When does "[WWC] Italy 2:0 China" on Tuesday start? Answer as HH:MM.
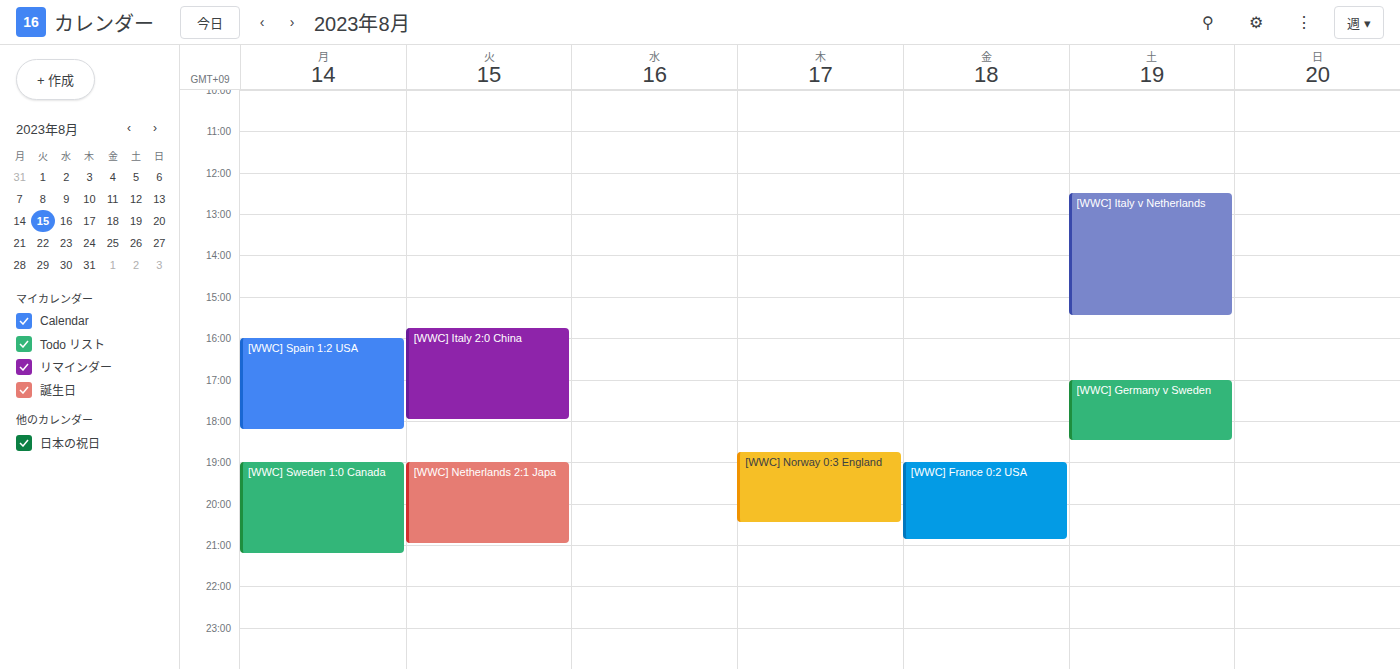
15:45